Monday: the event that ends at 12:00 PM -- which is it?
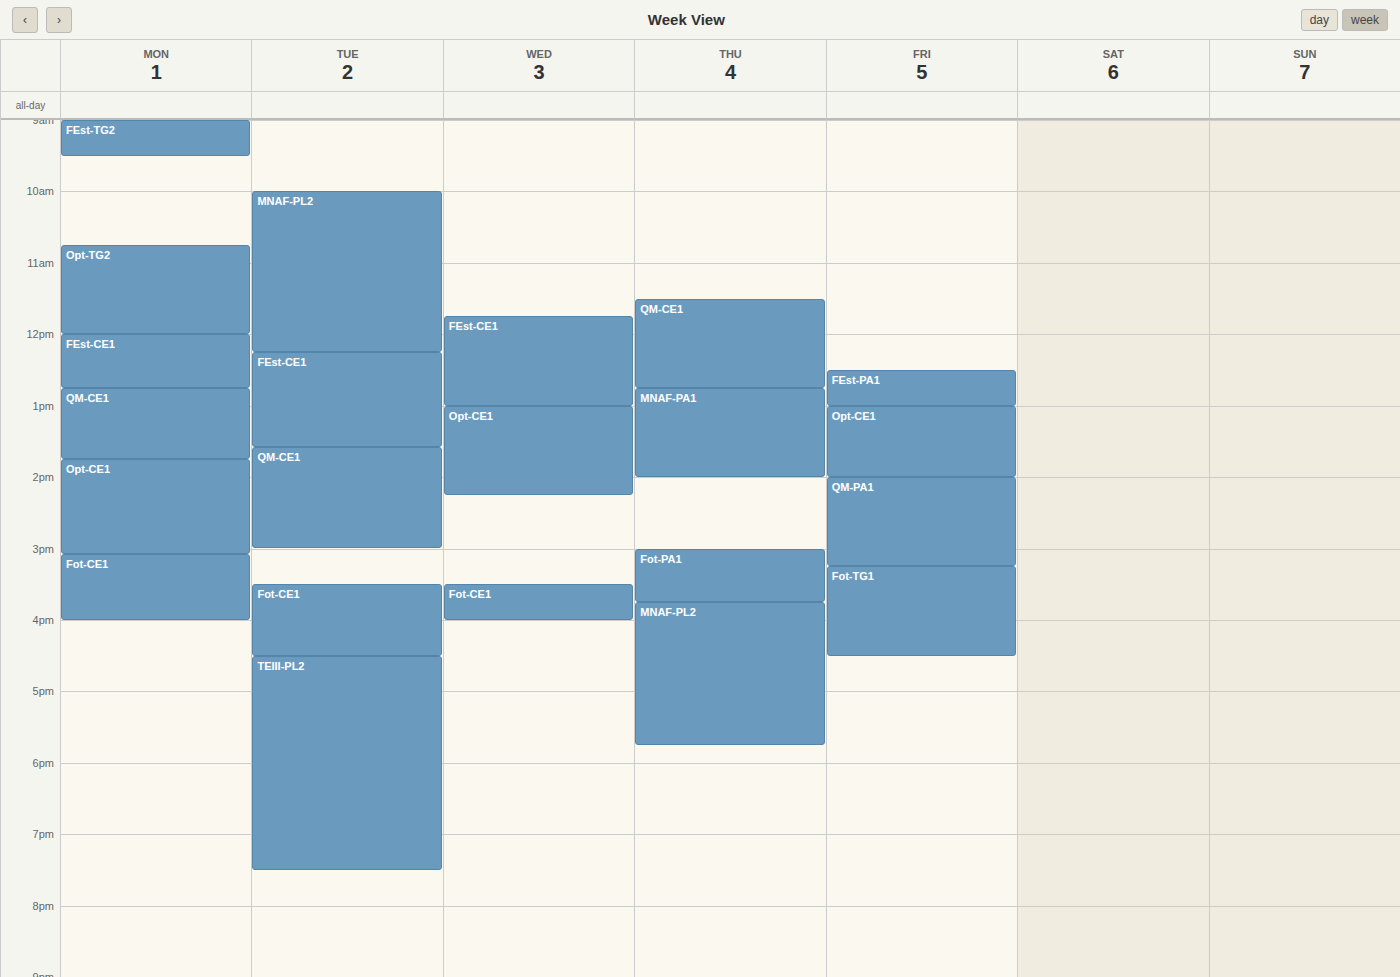
"Opt-TG2"